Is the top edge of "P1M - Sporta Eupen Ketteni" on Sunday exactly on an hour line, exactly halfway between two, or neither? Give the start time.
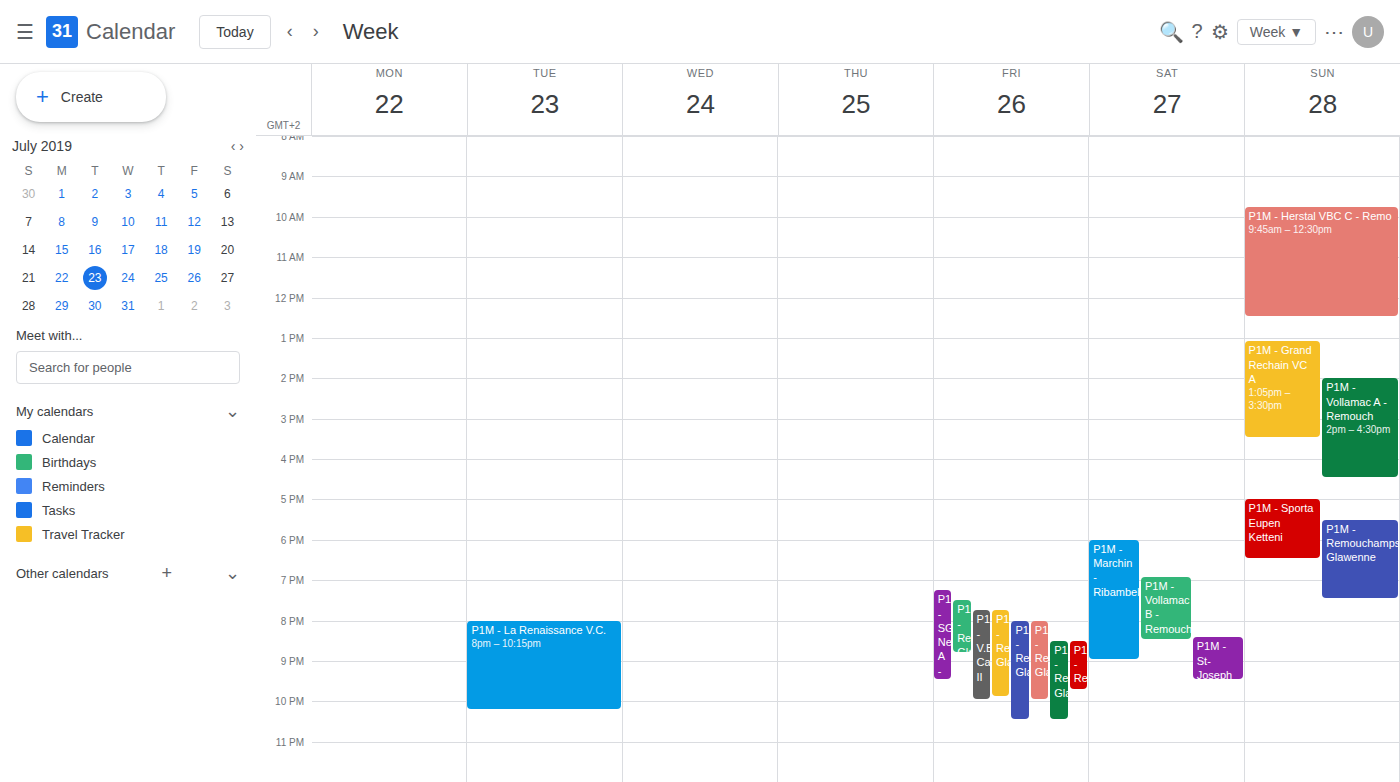
5:00 PM -- exactly on the 5 PM line.